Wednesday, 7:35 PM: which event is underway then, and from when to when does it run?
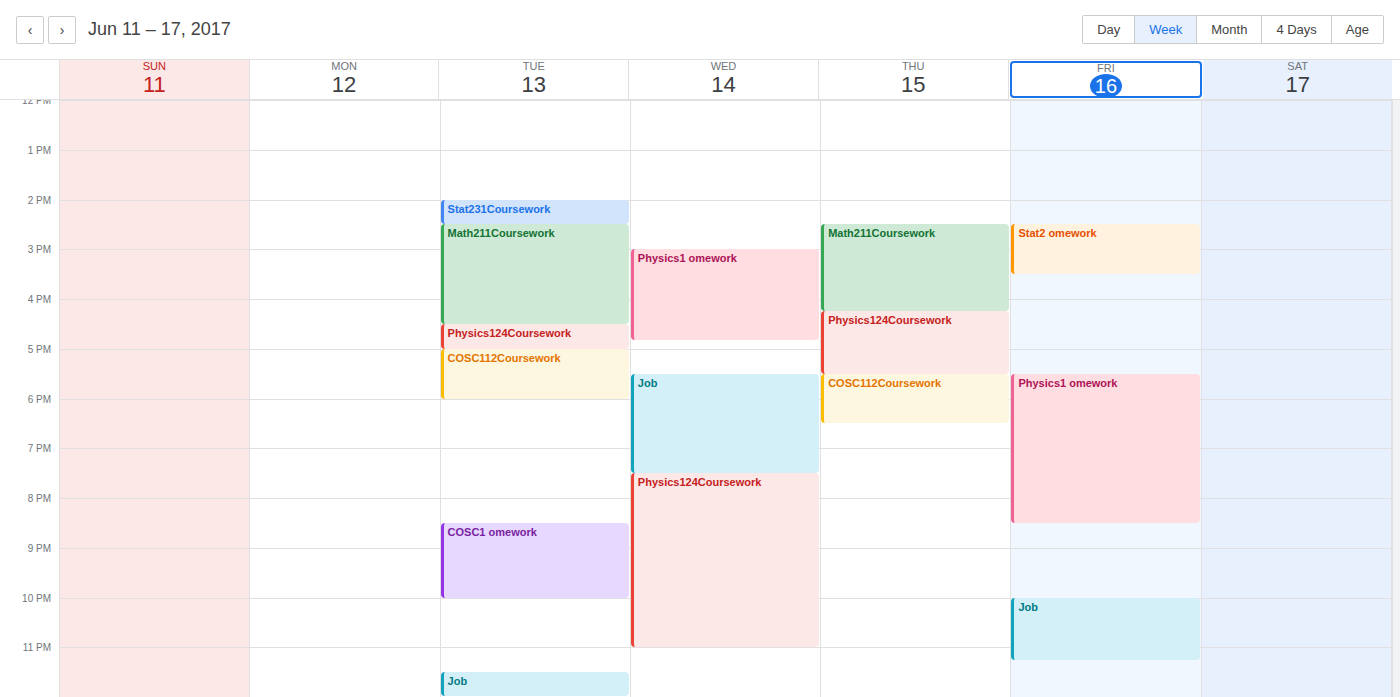
"Physics124Coursework", 7:30 PM to 11:00 PM